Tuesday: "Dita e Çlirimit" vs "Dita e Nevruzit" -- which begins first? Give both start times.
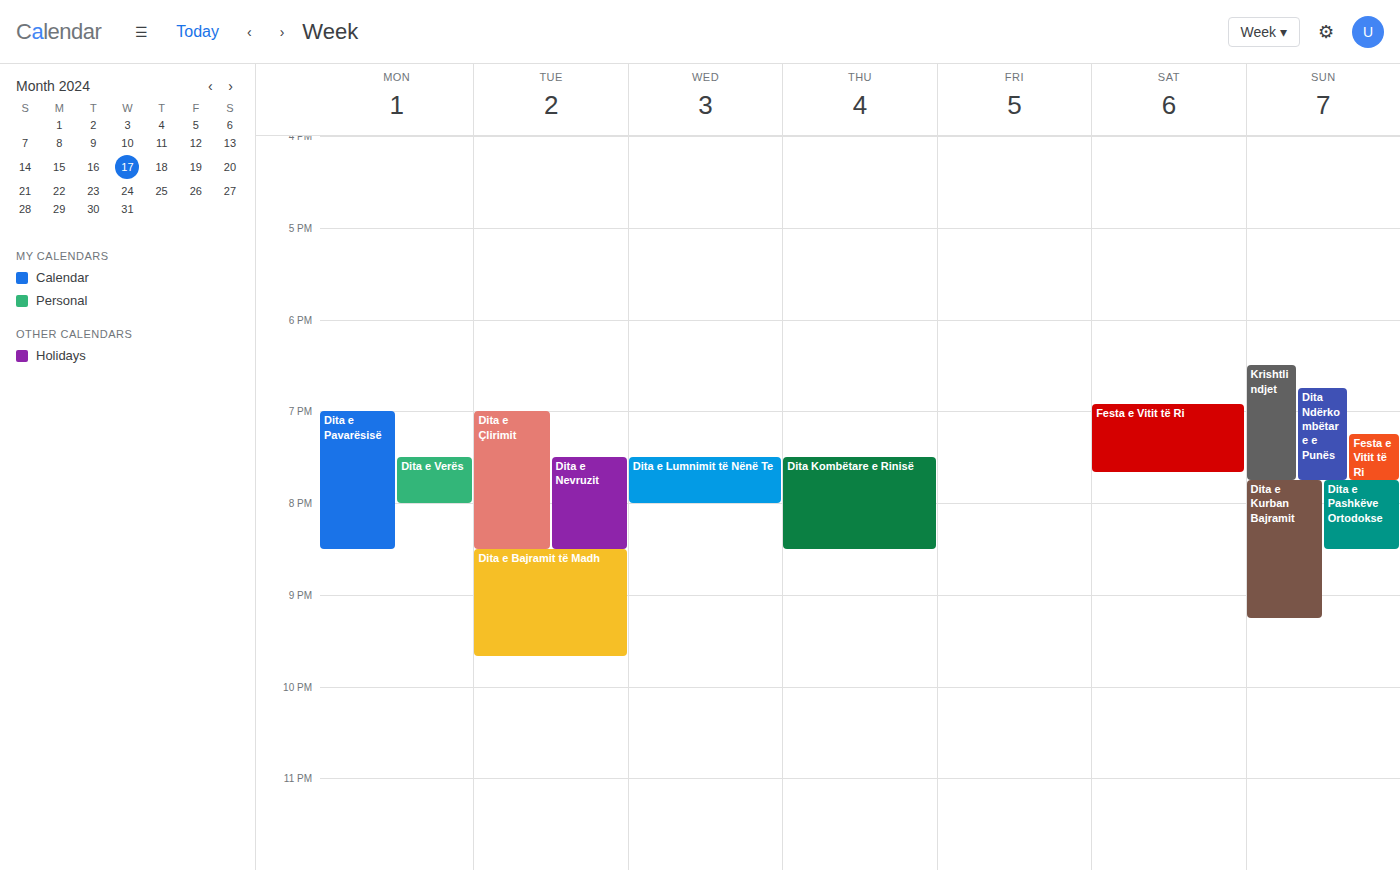
"Dita e Çlirimit" 7:00 PM; "Dita e Nevruzit" 7:30 PM.